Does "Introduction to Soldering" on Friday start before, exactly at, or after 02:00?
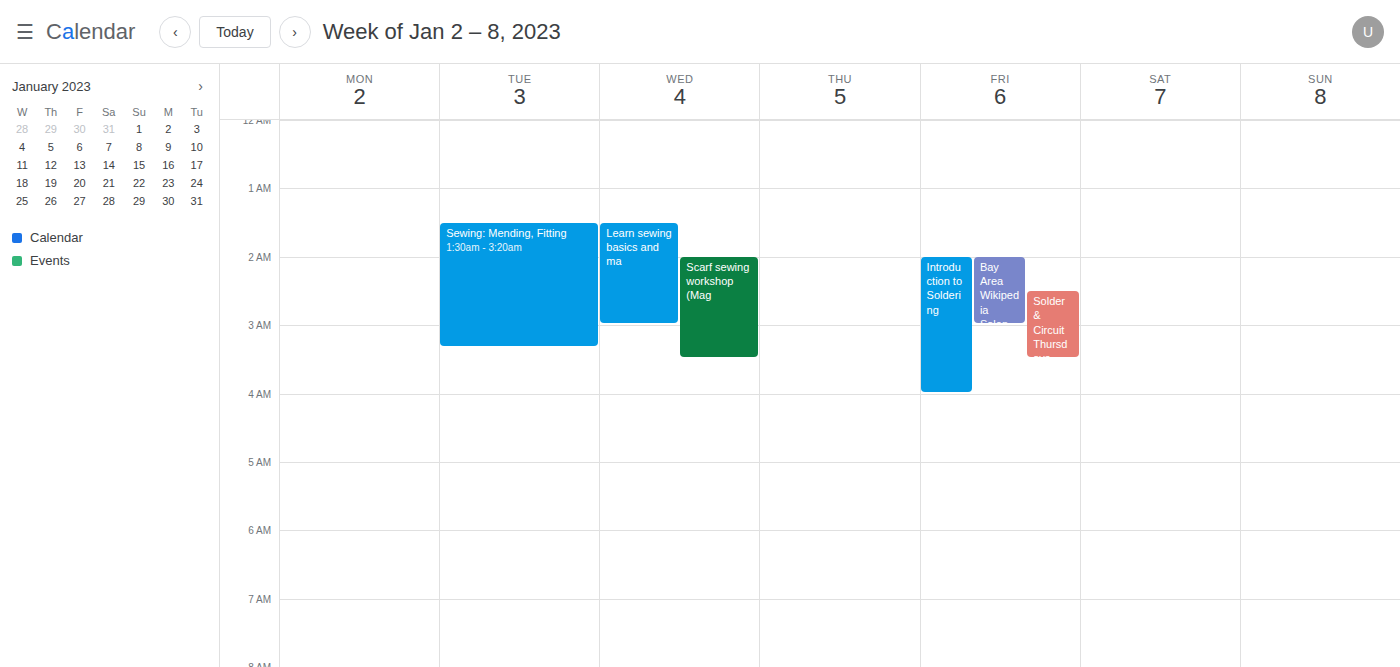
02:00 -- exactly at 02:00, on the 02:00 line.